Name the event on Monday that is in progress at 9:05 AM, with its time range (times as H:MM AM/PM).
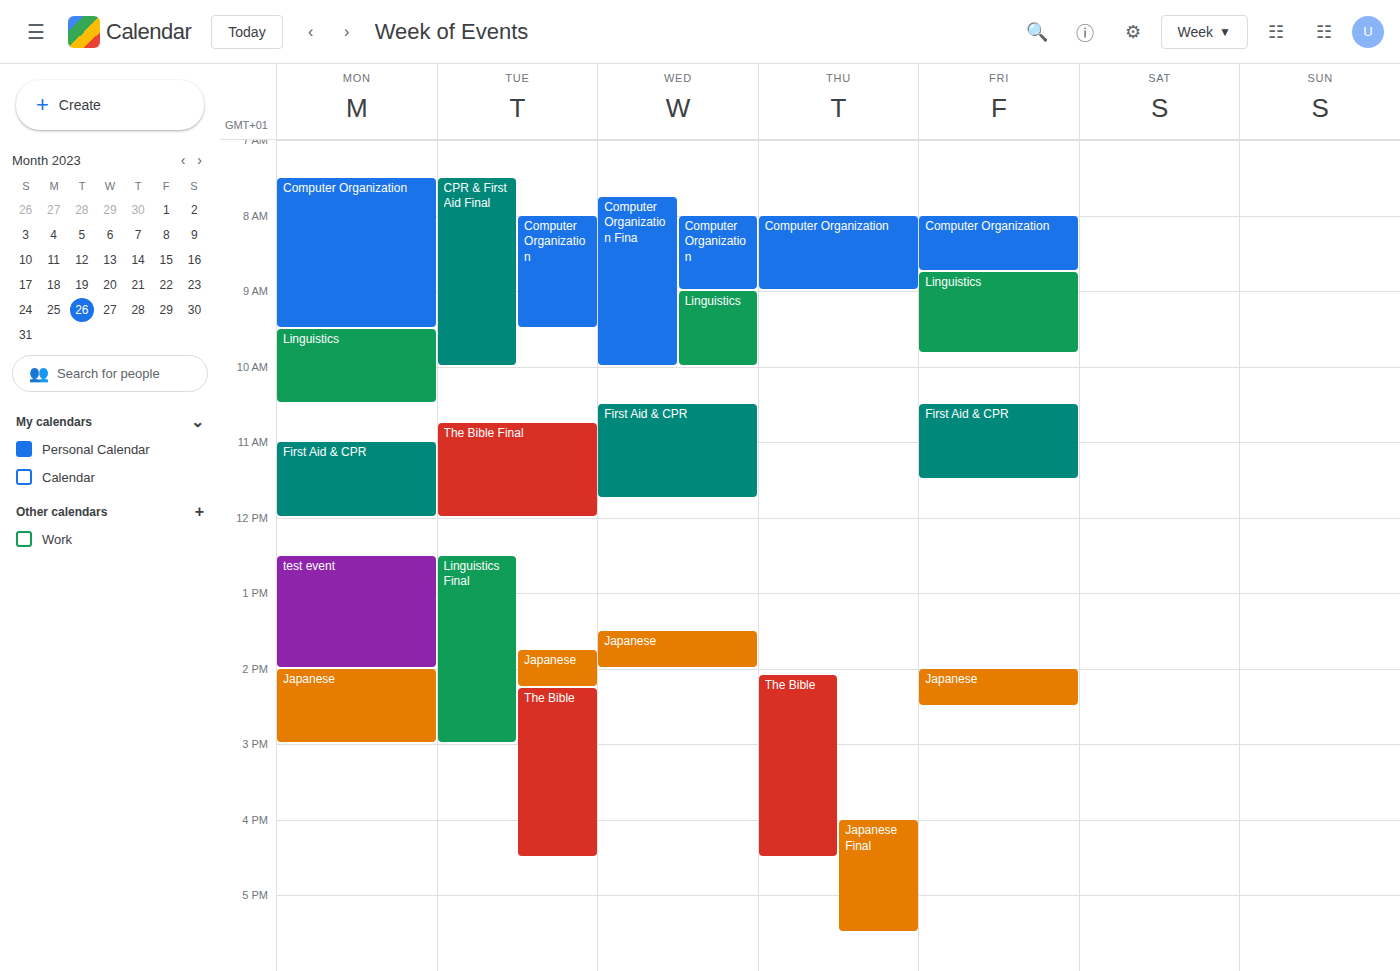
"Computer Organization", 7:30 AM to 9:30 AM